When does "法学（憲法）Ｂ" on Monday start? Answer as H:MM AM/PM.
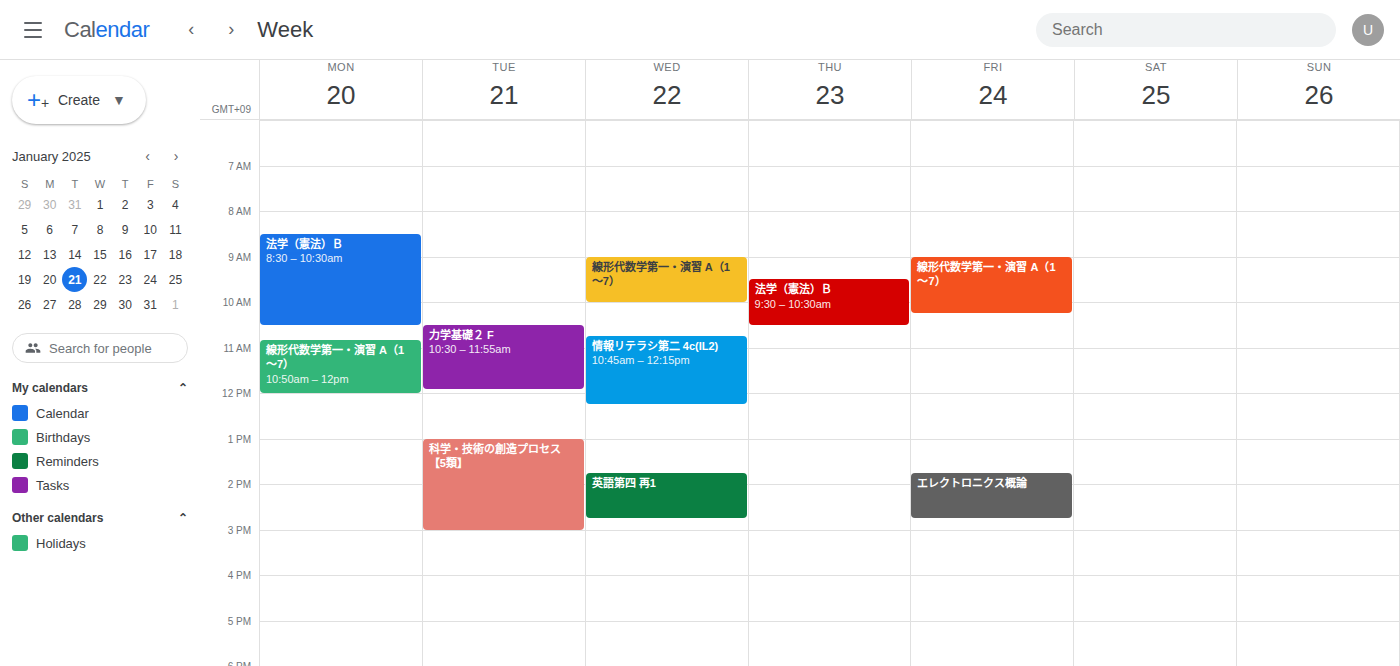
8:30 AM